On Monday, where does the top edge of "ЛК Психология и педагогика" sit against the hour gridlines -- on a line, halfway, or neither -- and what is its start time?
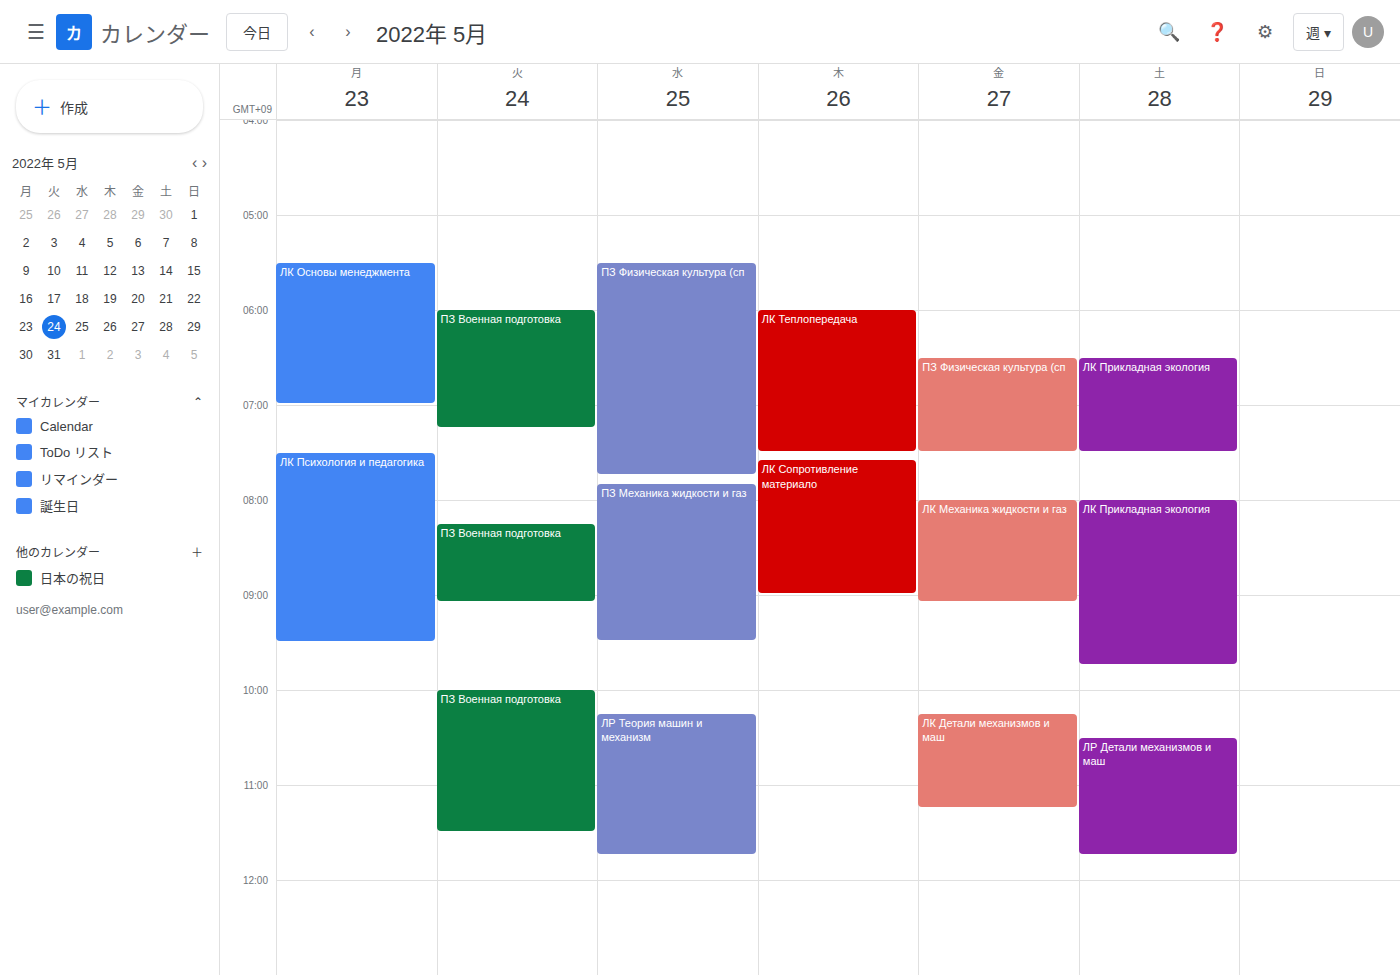
7:30 AM -- halfway between the 7 AM and 8 AM lines.